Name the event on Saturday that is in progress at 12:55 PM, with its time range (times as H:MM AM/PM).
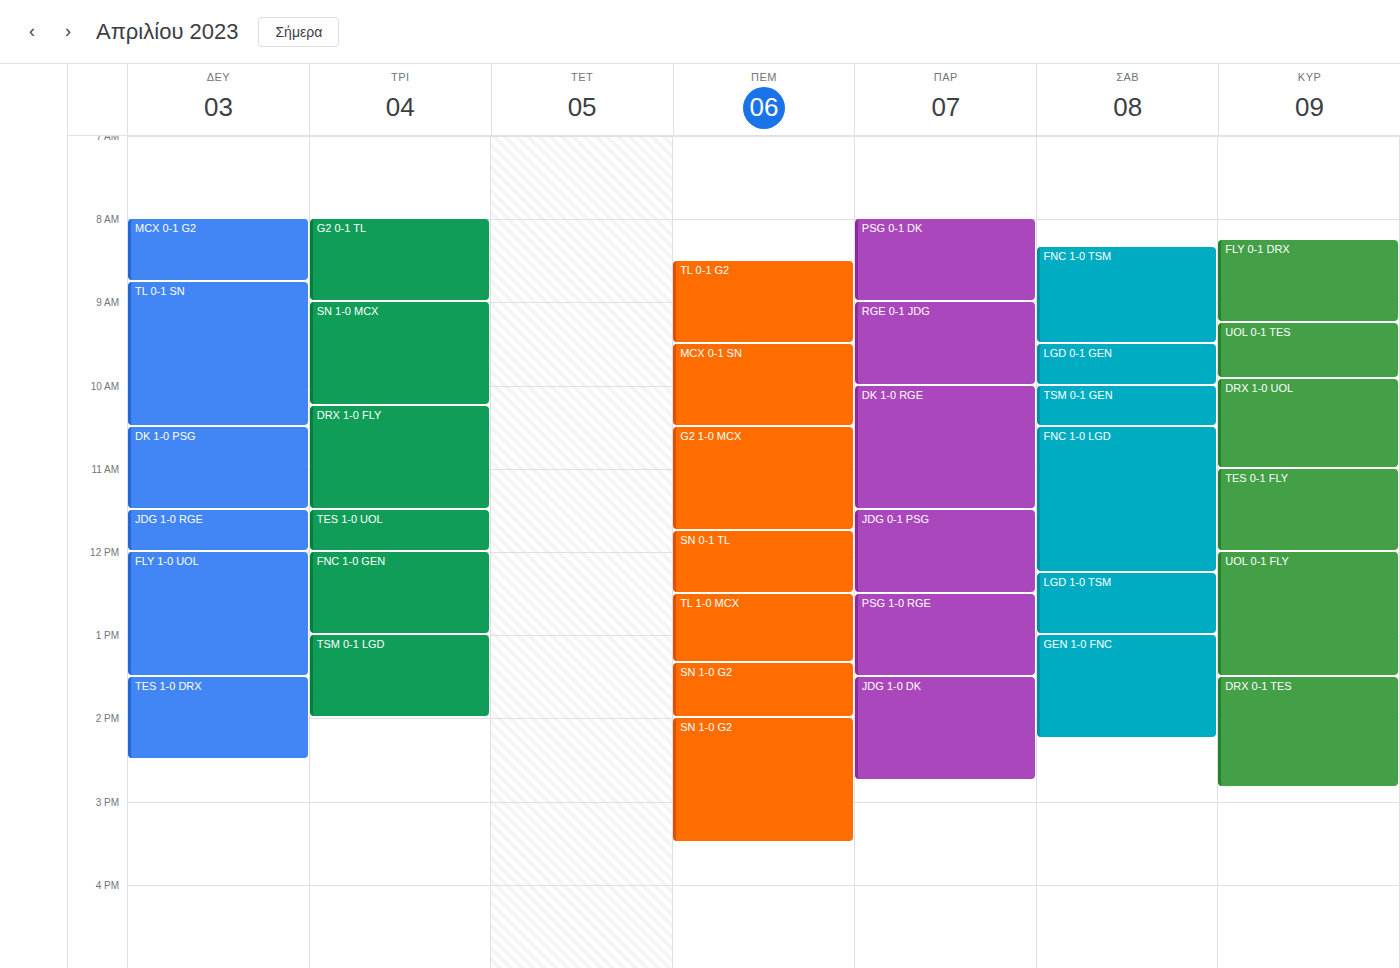
"LGD 1-0 TSM", 12:15 PM to 1:00 PM